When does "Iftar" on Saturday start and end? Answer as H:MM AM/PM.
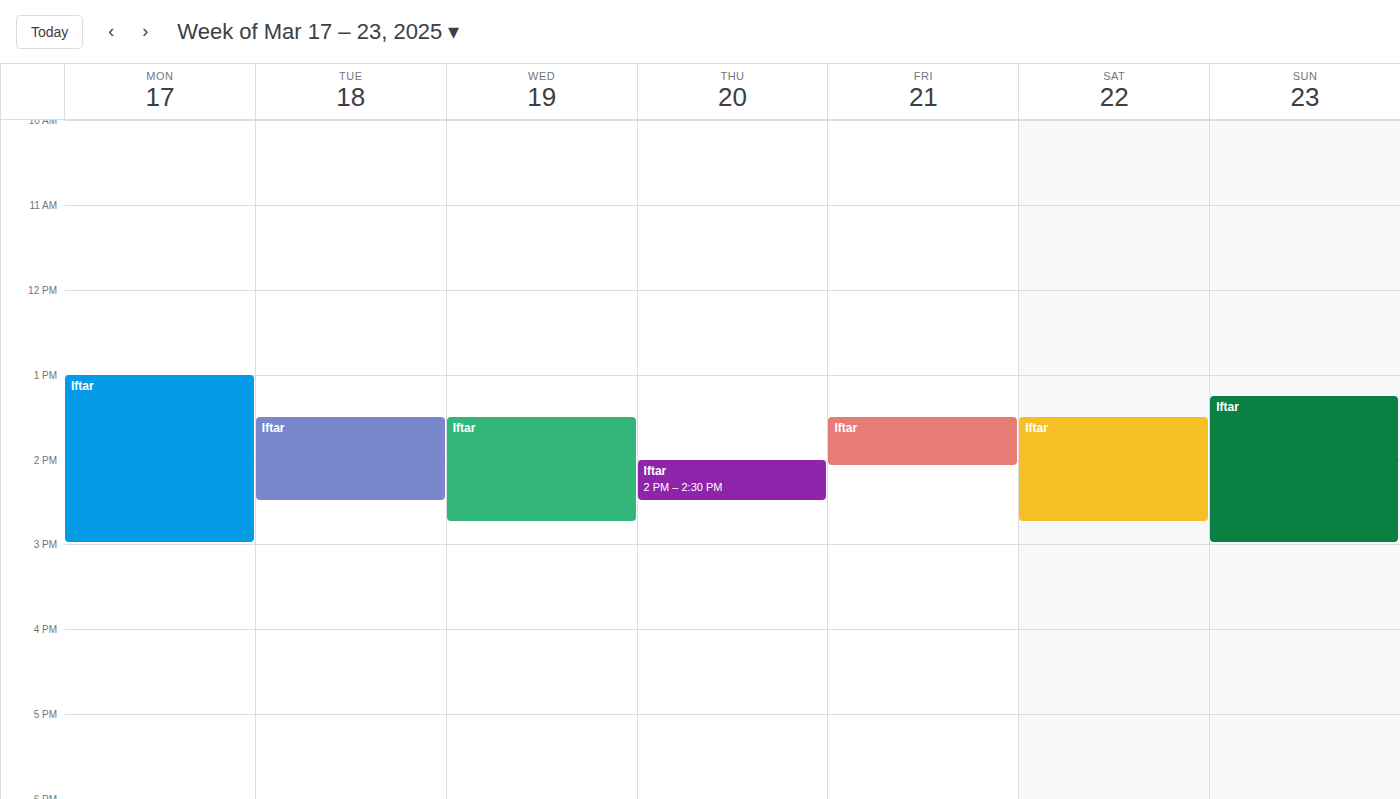
1:30 PM to 2:45 PM